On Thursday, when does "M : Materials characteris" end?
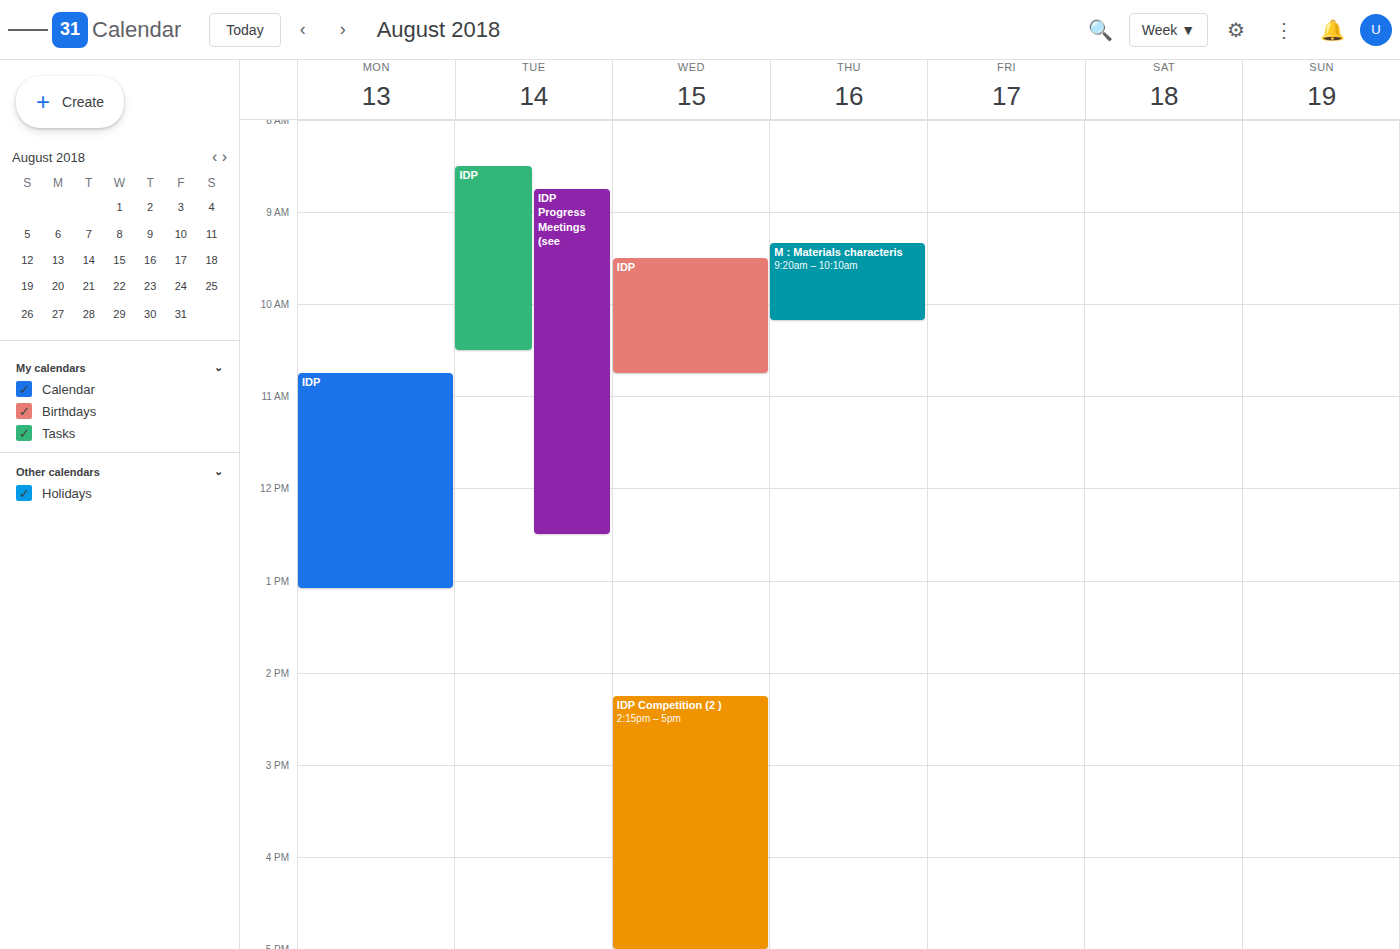
10:10 AM